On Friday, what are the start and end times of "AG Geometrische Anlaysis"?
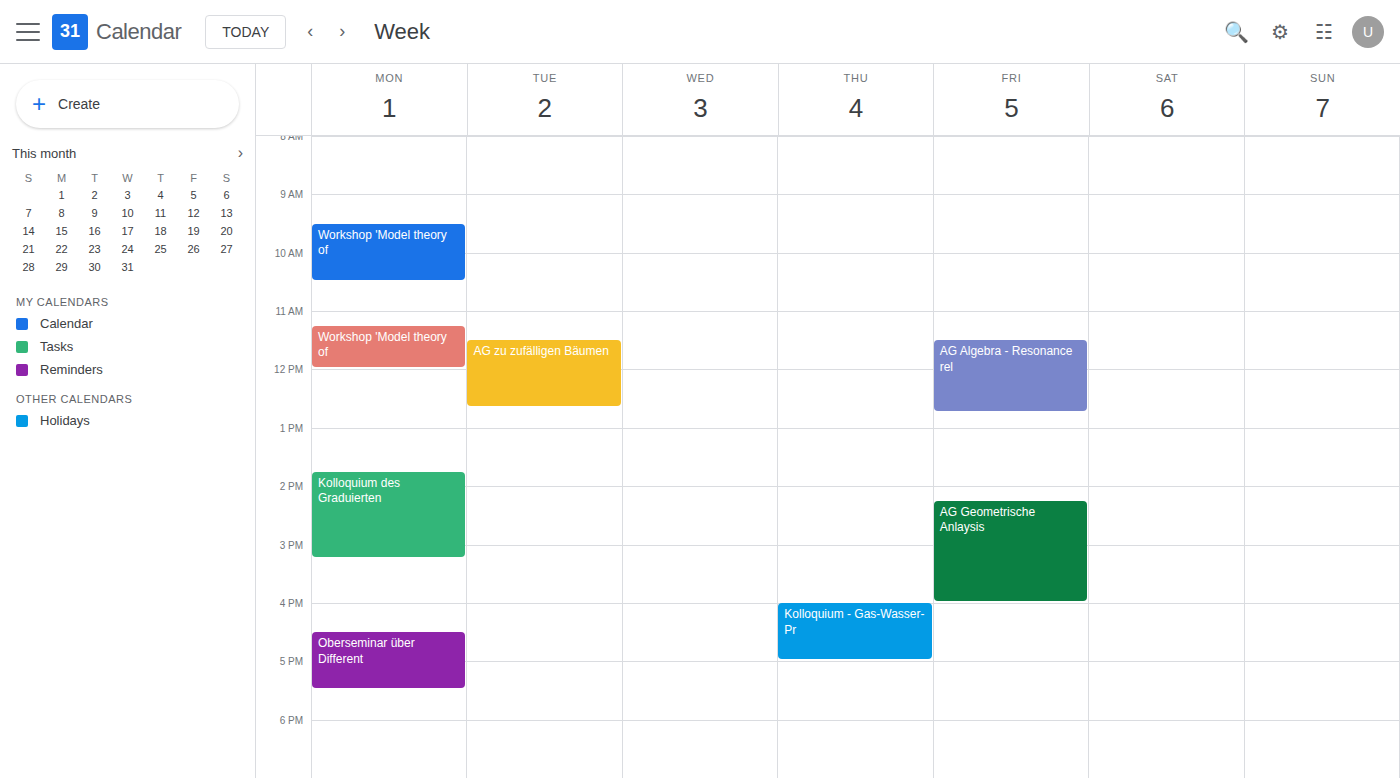
2:15 PM to 4:00 PM